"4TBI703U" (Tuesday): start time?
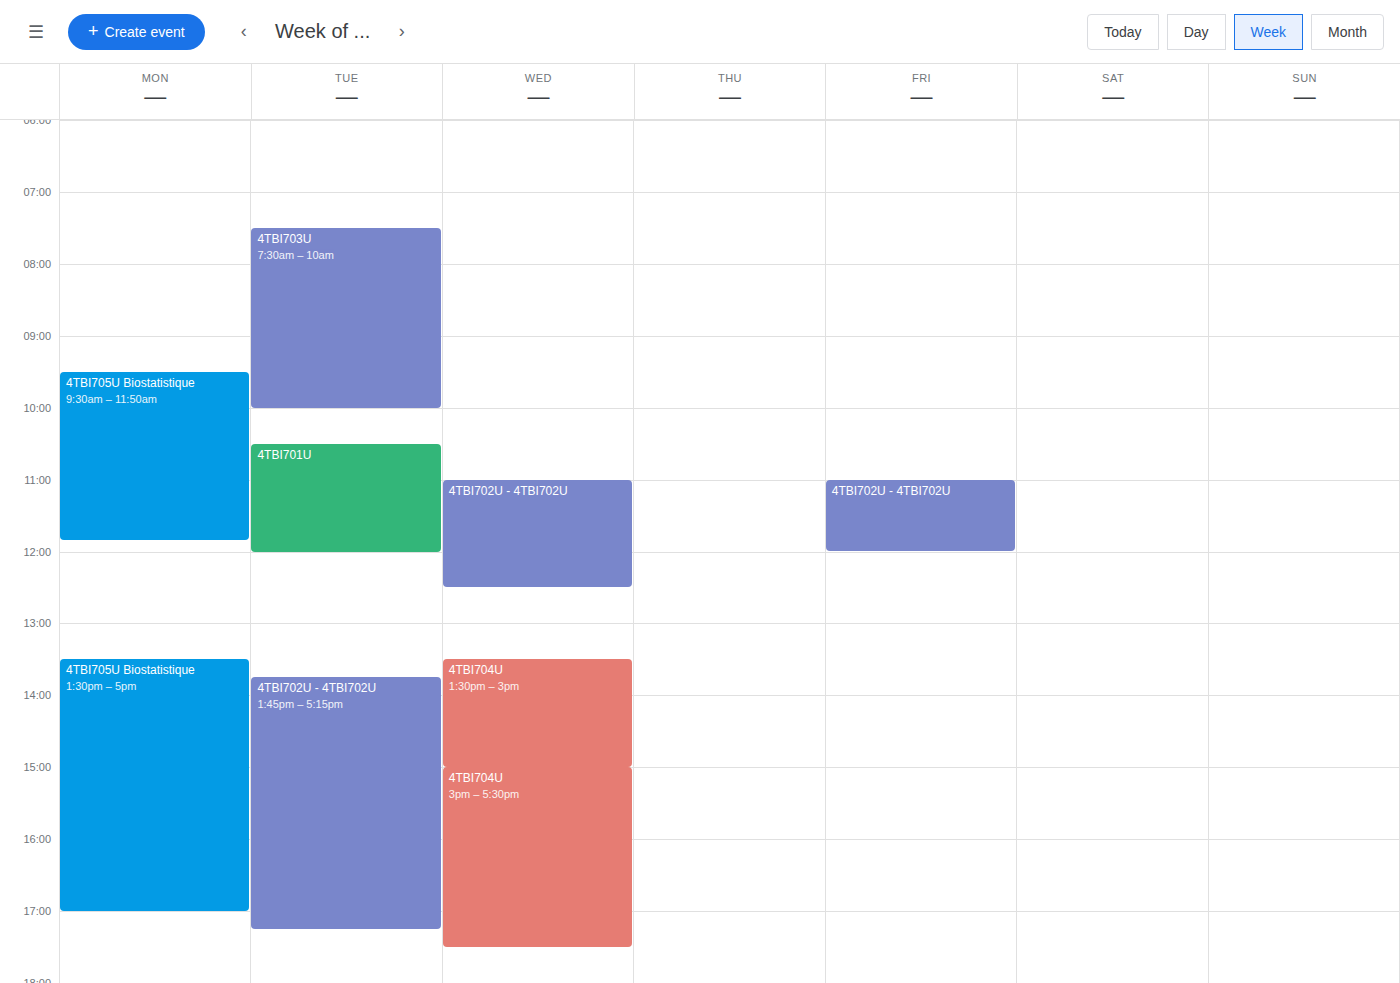
7:30 AM